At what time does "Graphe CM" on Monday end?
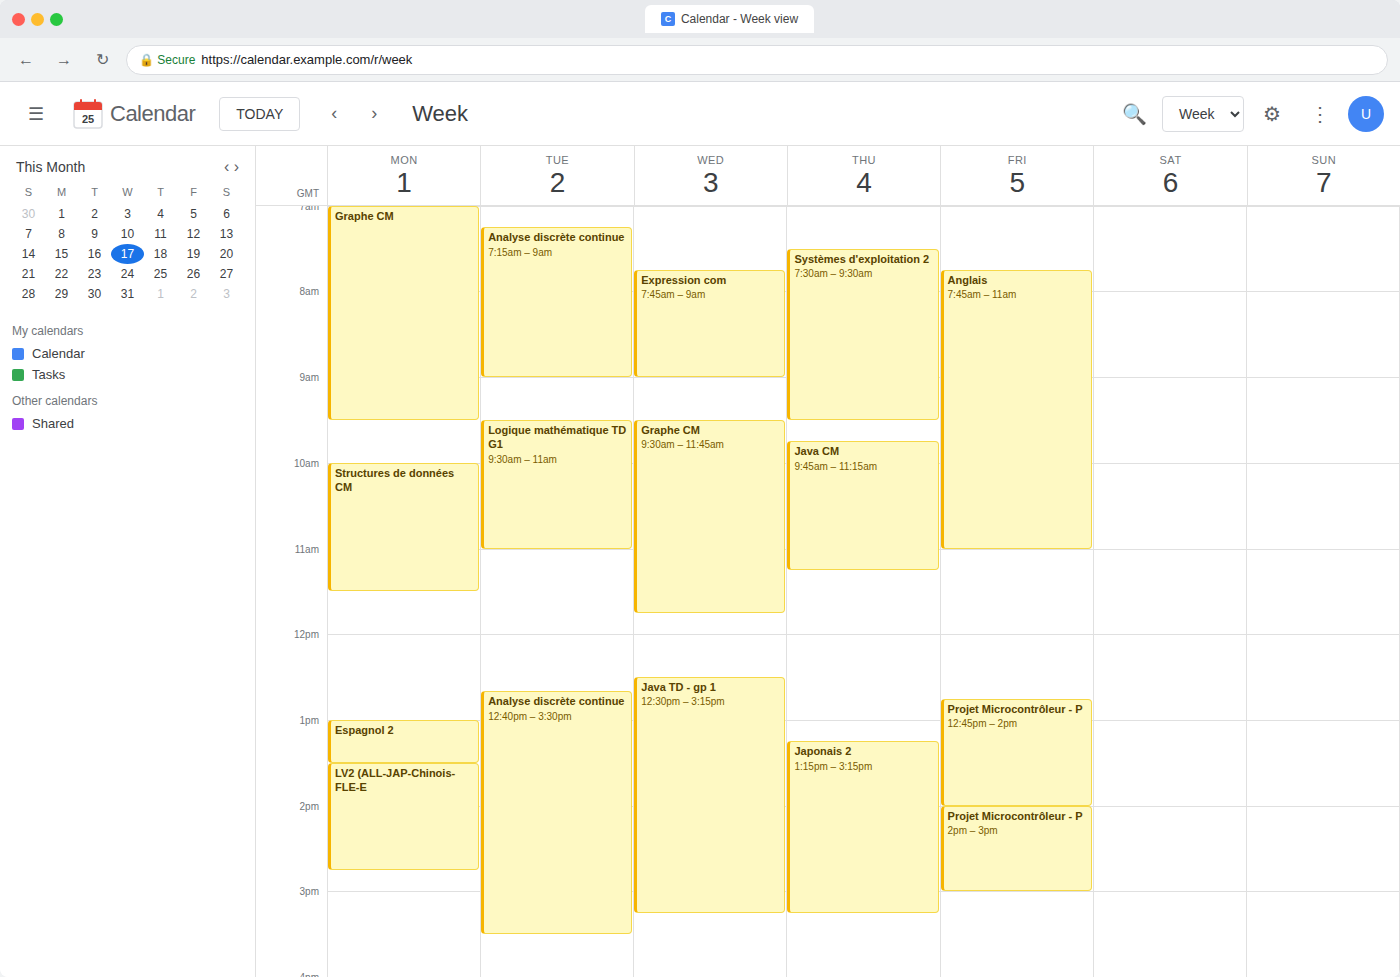
9:30 AM